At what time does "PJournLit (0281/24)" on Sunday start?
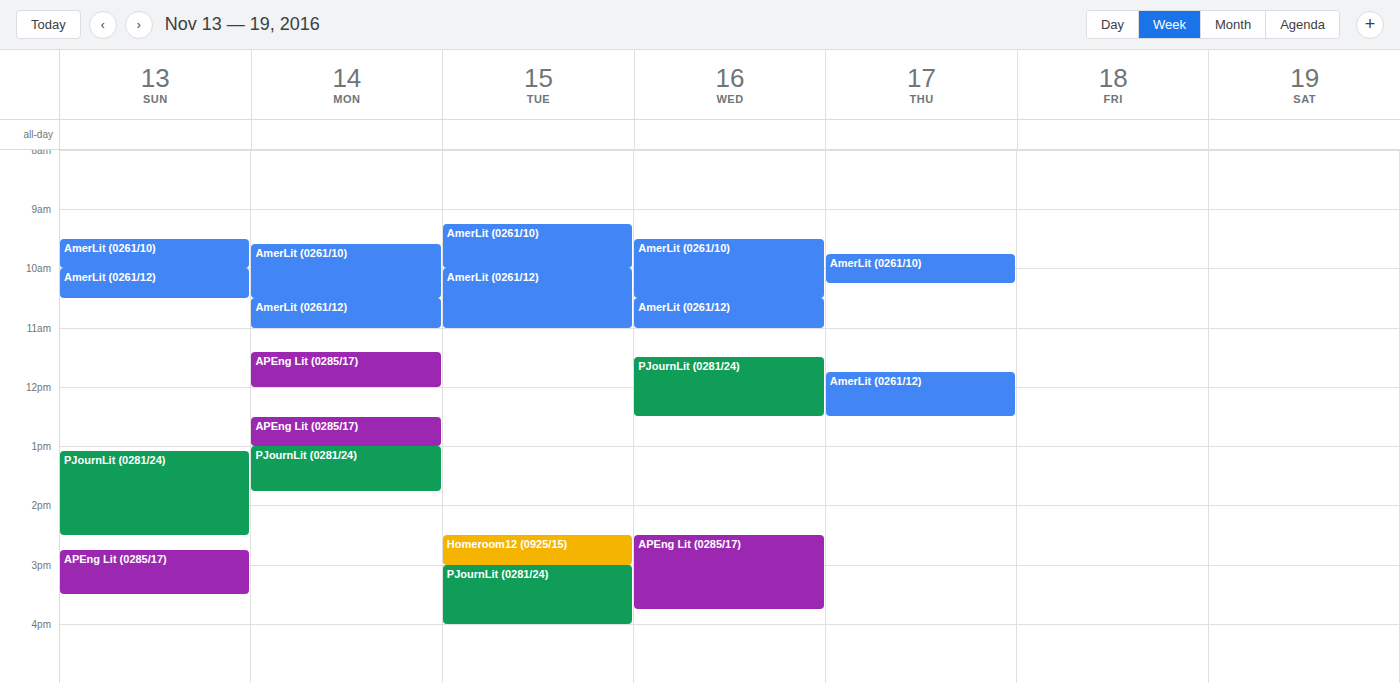
1:05 PM